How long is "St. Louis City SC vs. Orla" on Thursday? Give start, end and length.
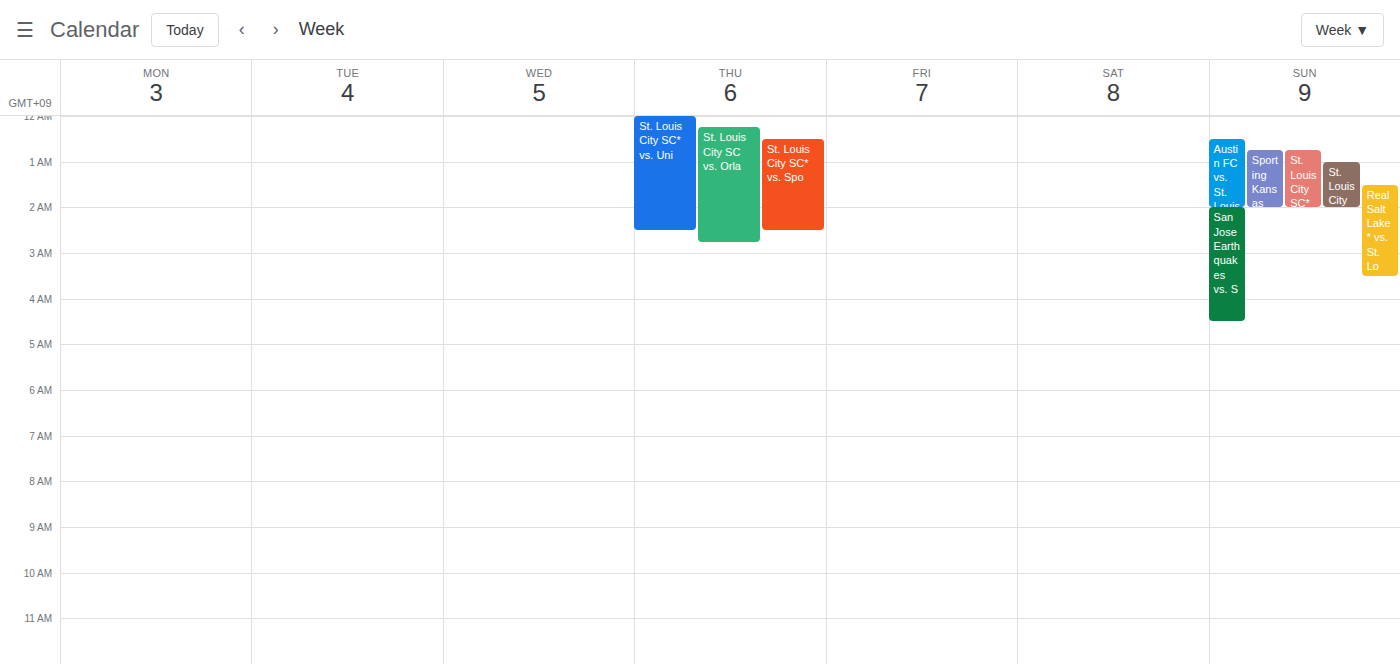
12:15 AM to 2:45 AM, 2 hours 30 minutes